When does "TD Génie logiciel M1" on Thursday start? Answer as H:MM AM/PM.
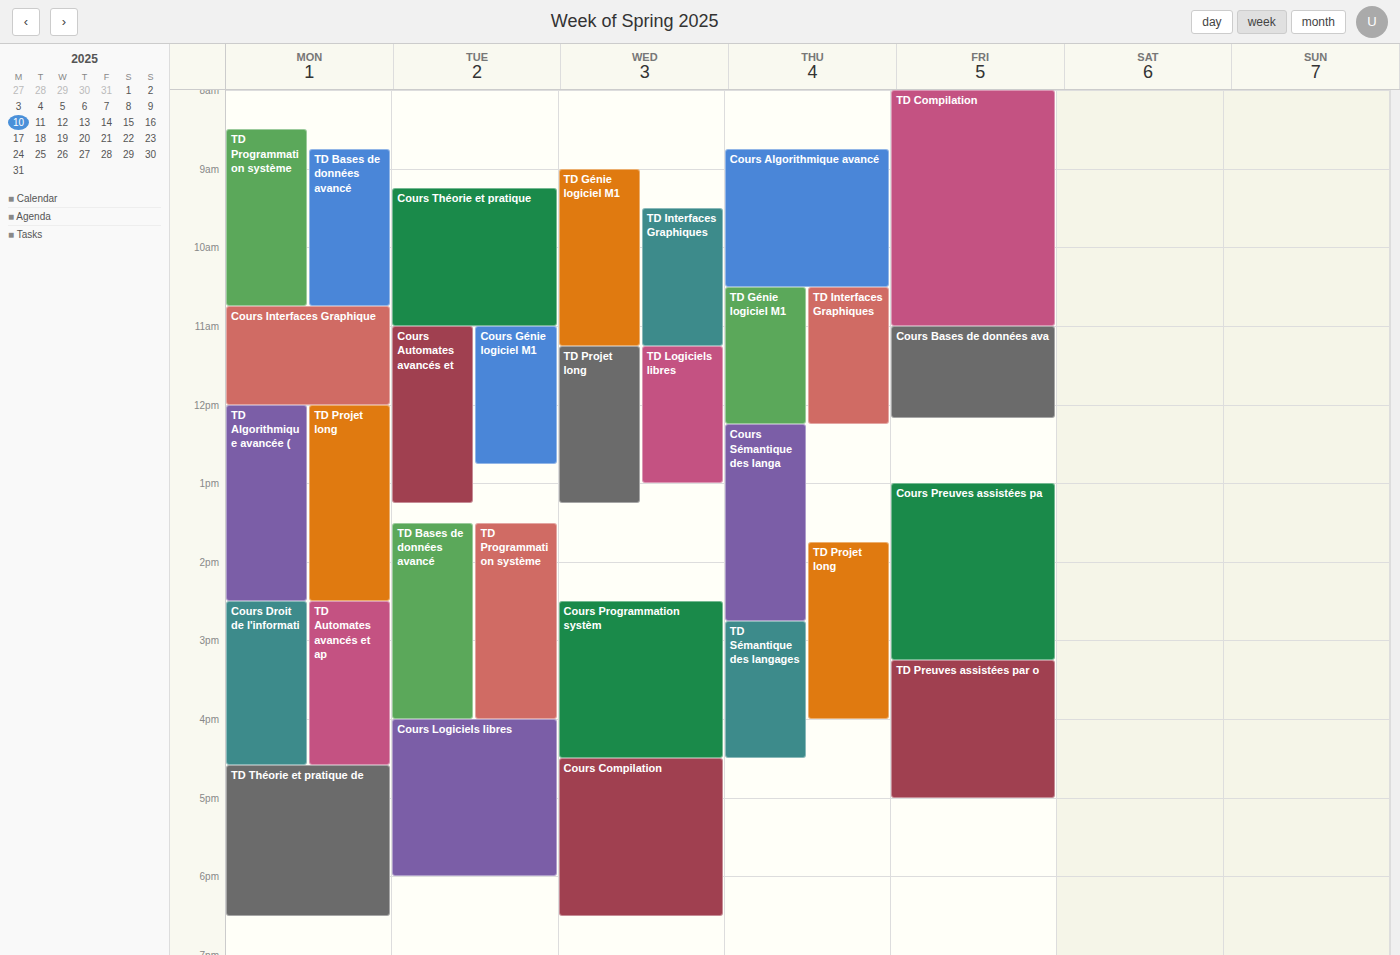
10:30 AM